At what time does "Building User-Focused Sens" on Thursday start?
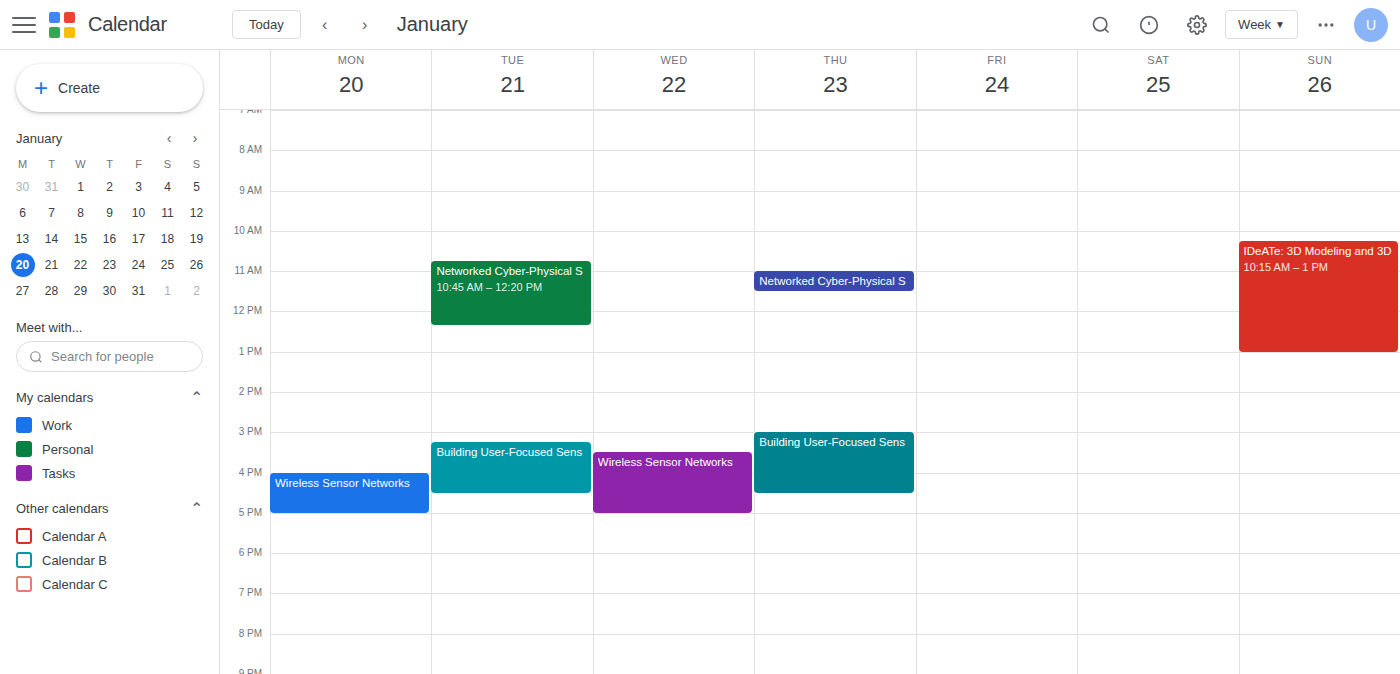
3:00 PM